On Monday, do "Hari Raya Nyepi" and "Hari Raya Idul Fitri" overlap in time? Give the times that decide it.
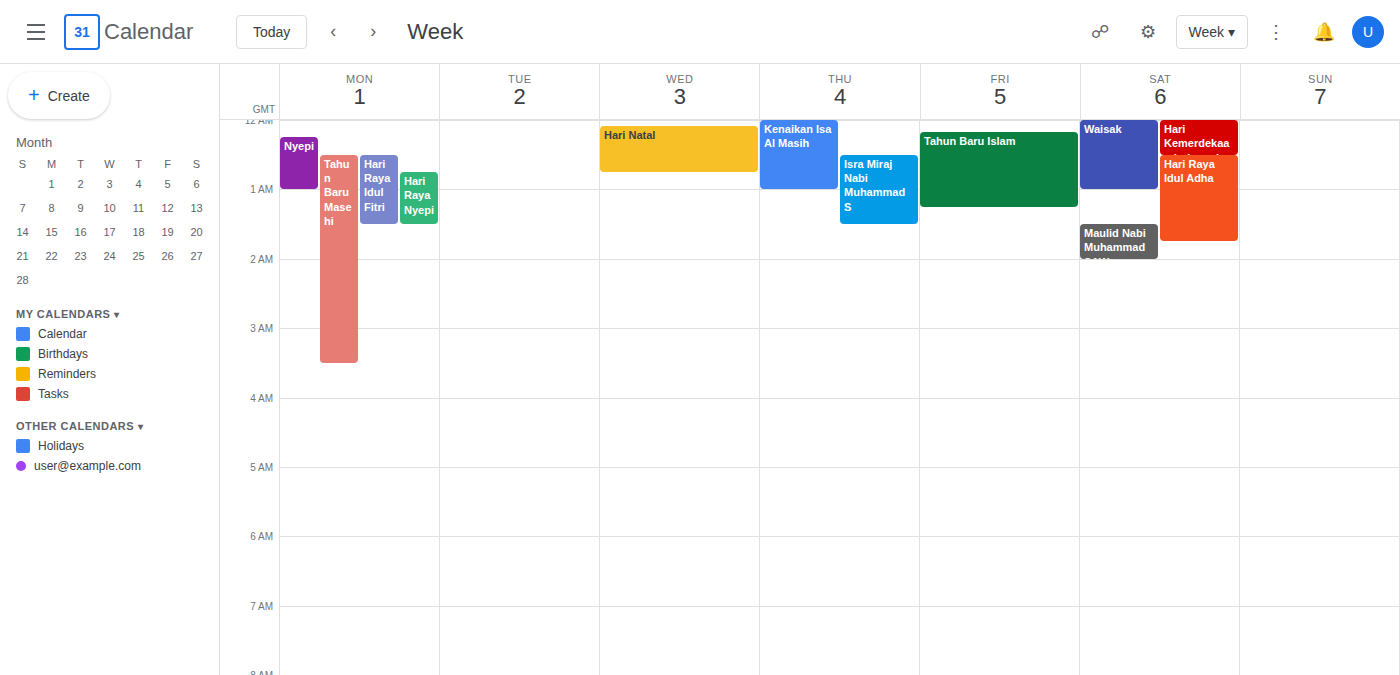
"Hari Raya Nyepi" starts at 12:45 AM, before "Hari Raya Idul Fitri" ends at 1:30 AM -- they overlap.